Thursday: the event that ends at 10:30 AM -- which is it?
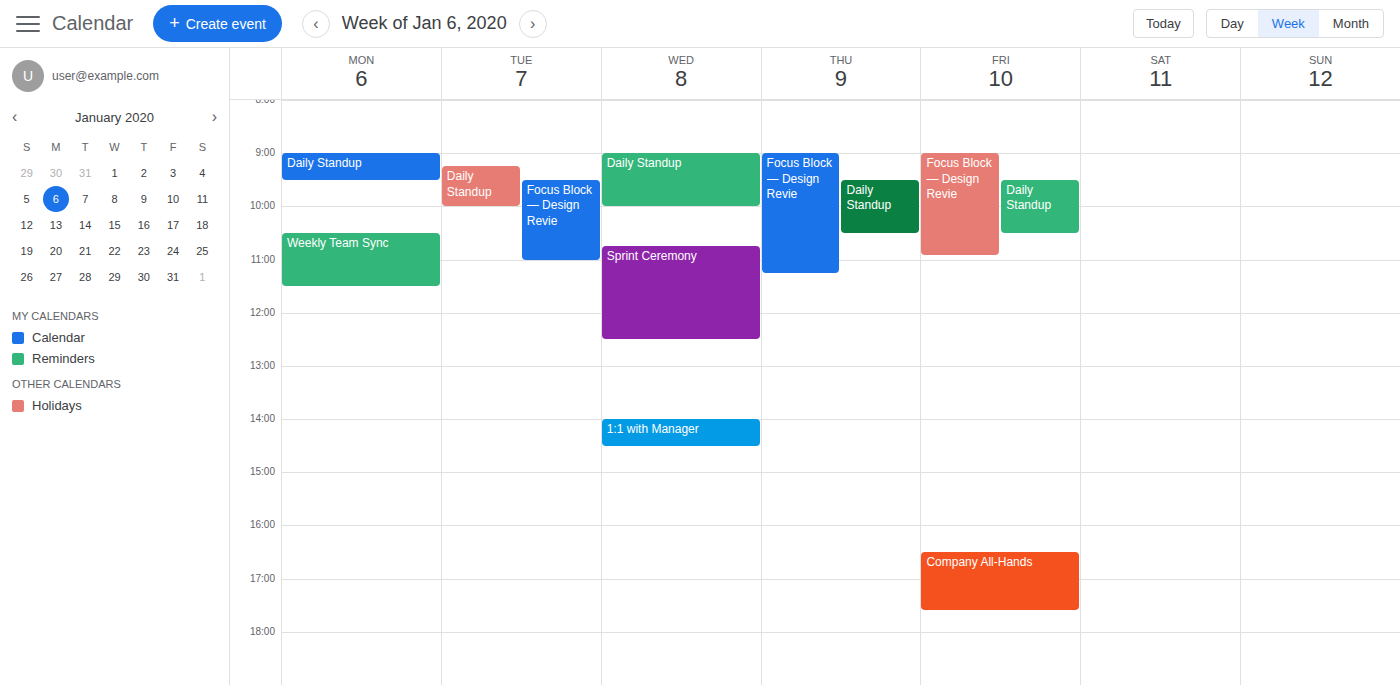
"Daily Standup"